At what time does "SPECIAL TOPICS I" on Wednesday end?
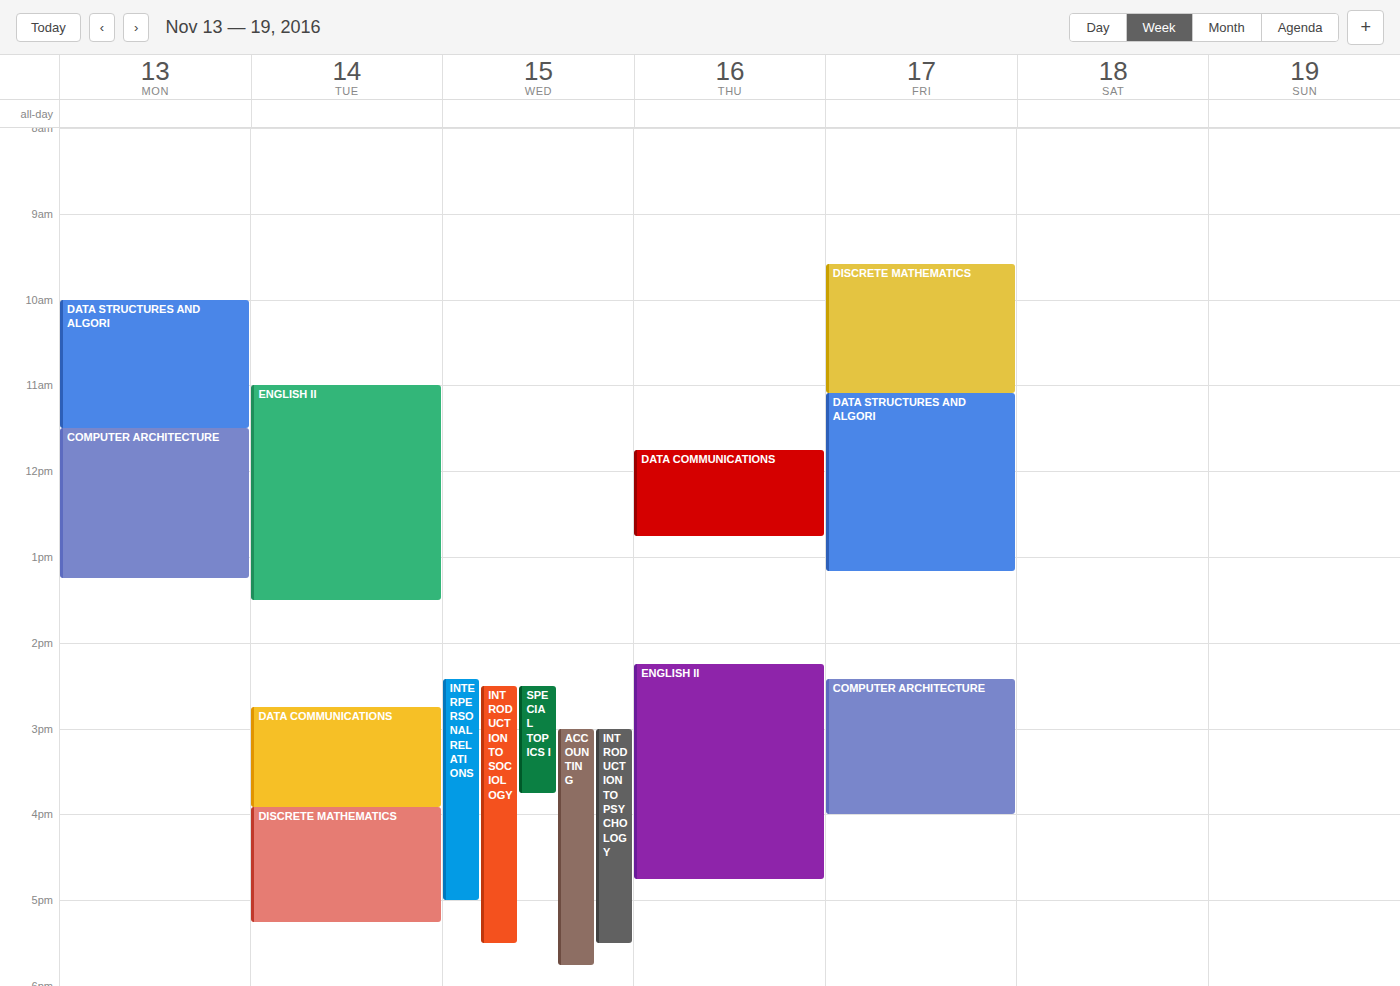
15:45